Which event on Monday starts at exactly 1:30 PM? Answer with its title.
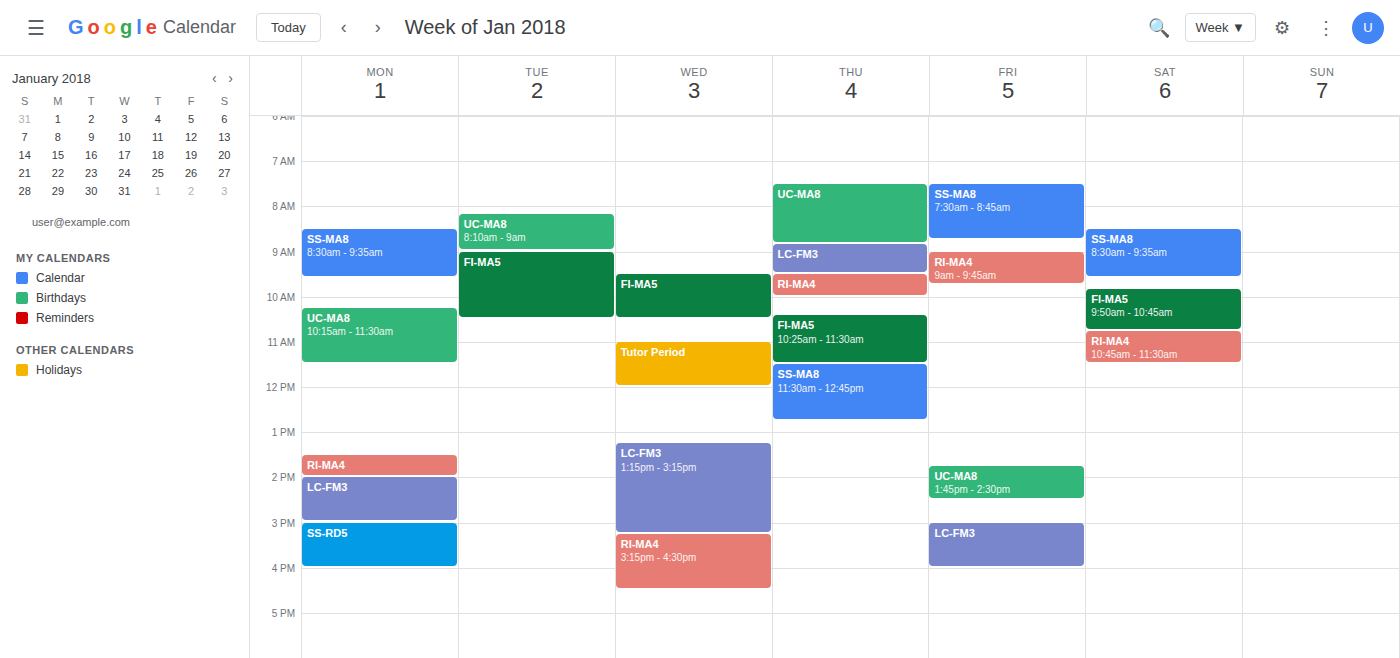
"RI-MA4"